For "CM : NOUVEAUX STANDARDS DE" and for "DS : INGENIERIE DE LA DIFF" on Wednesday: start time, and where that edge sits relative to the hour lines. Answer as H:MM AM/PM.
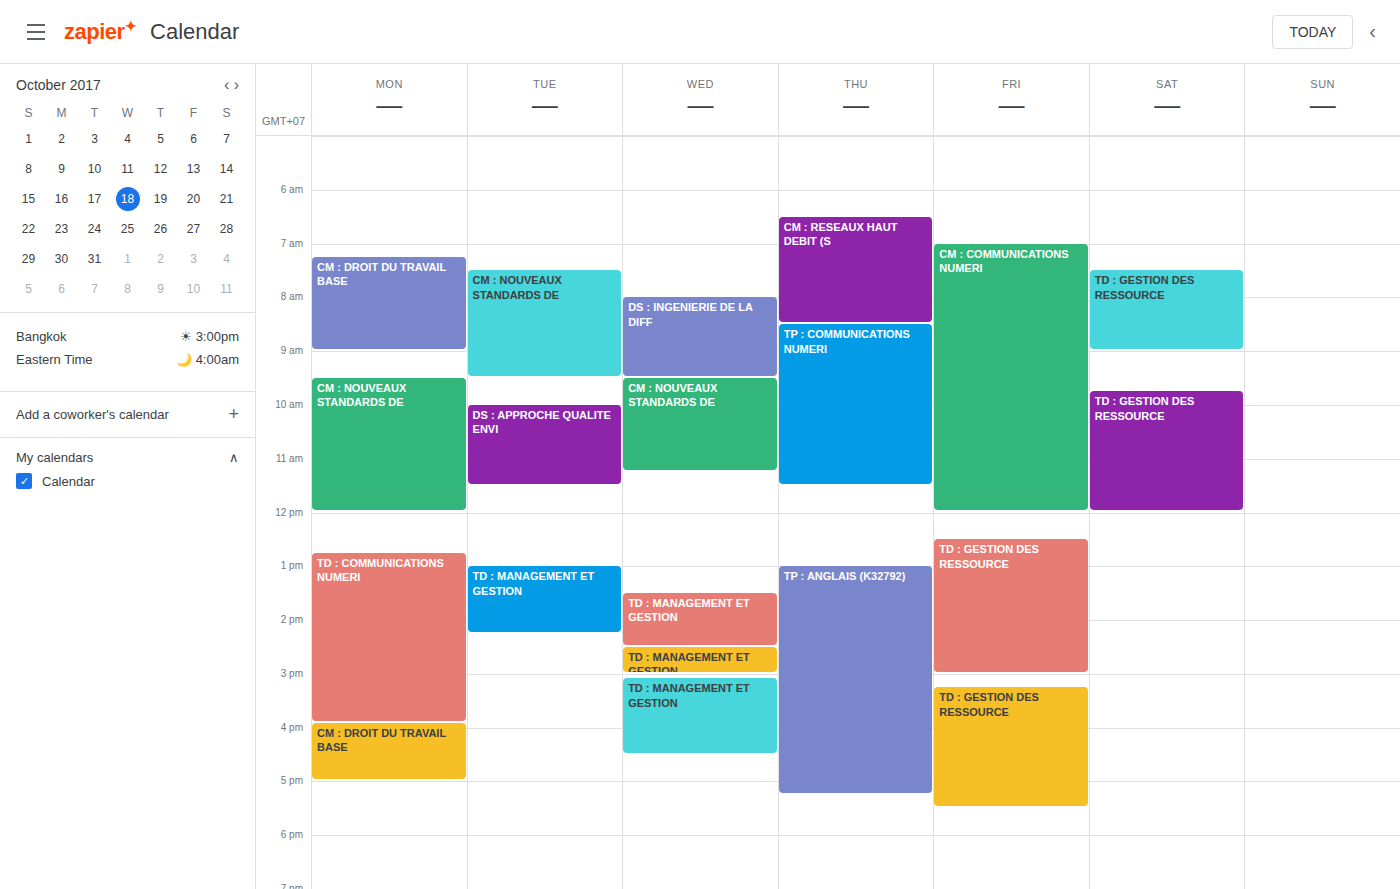
"CM : NOUVEAUX STANDARDS DE": 9:30 AM, halfway between the 9 AM and 10 AM lines. "DS : INGENIERIE DE LA DIFF": 8:00 AM, exactly on the 8 AM line.